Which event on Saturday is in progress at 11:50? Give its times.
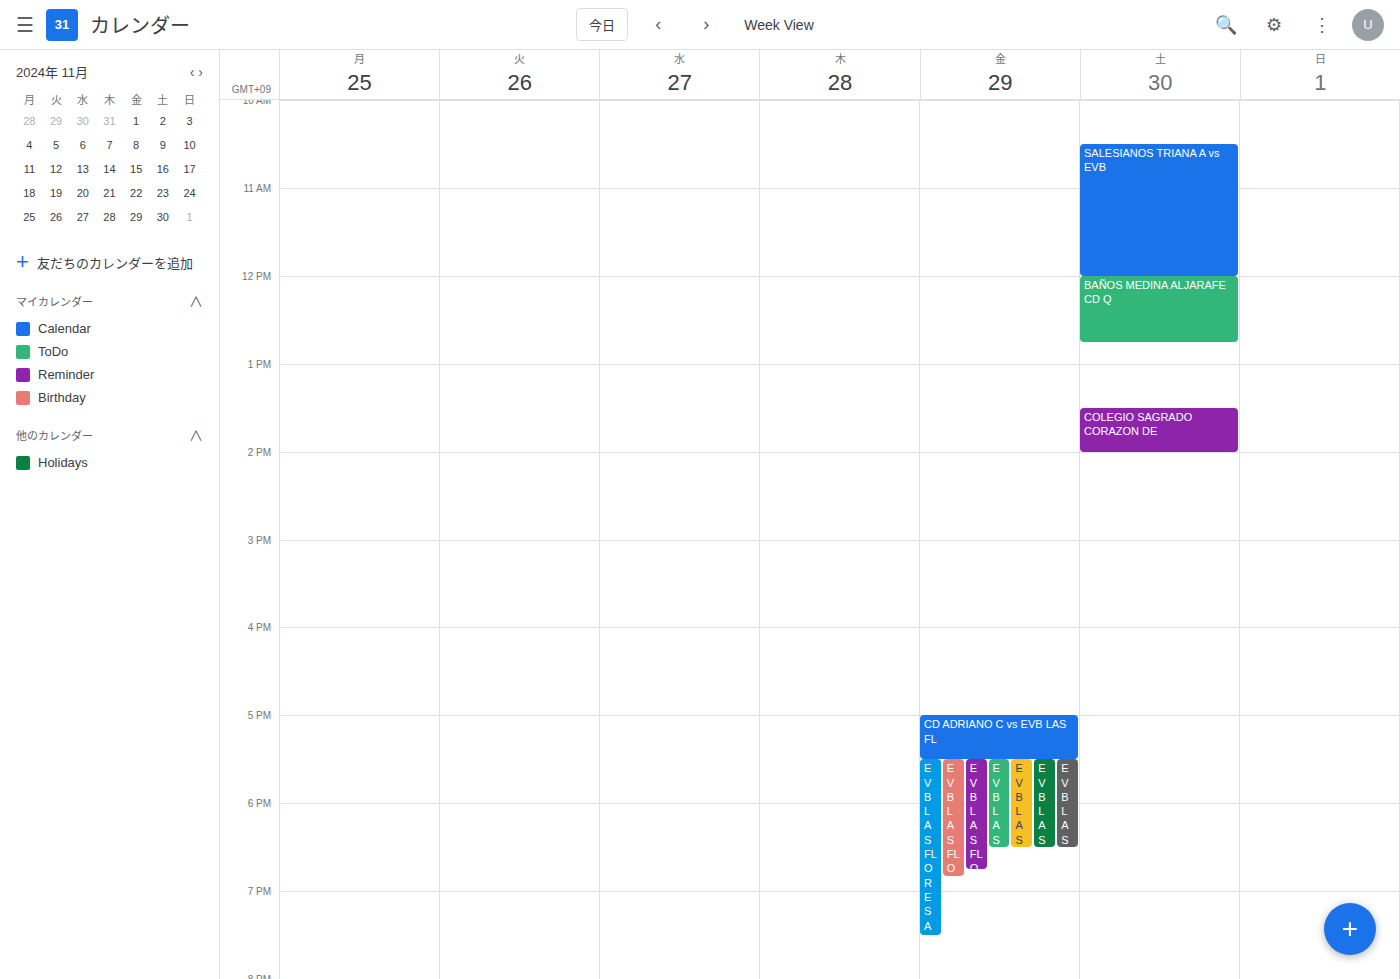
"SALESIANOS TRIANA A vs EVB", 10:30 to 12:00